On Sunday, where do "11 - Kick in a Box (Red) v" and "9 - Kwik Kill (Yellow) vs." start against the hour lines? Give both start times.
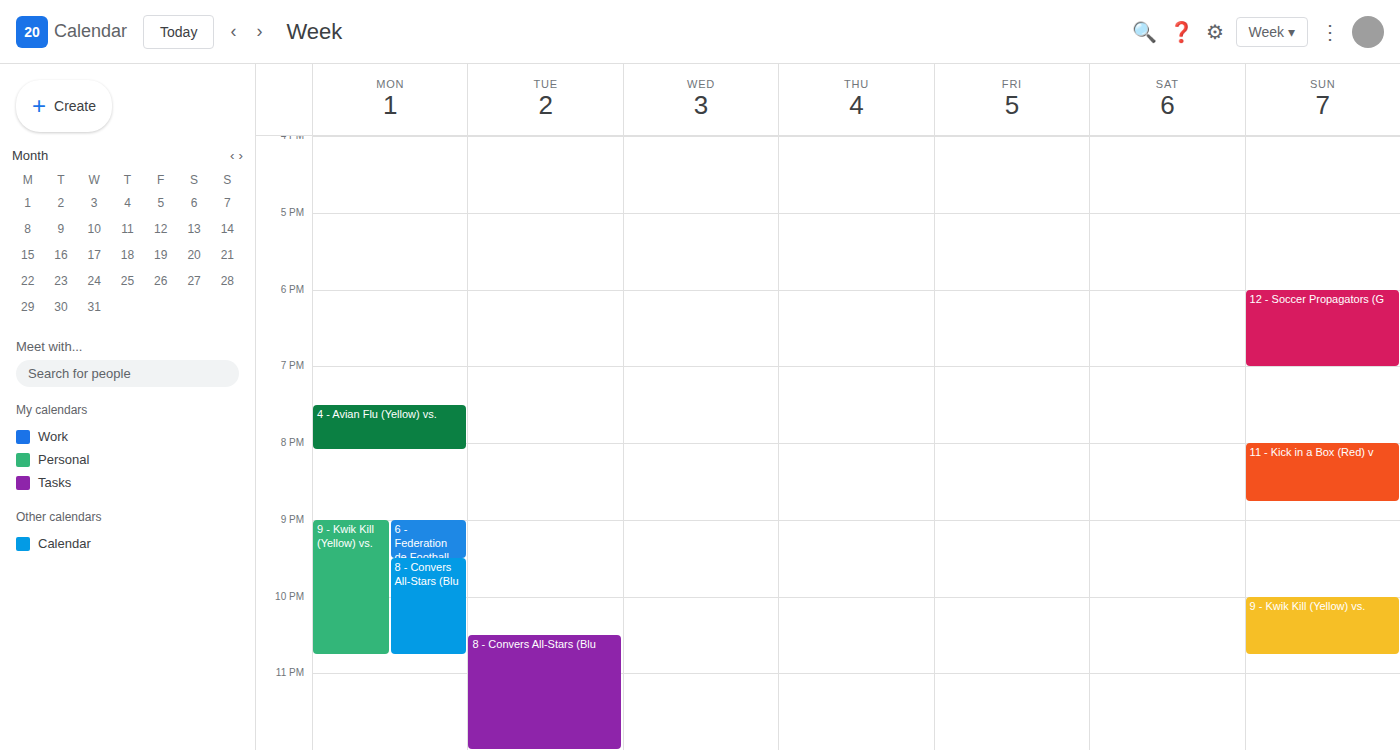
"11 - Kick in a Box (Red) v": 8:00 PM, exactly on the 8 PM line. "9 - Kwik Kill (Yellow) vs.": 10:00 PM, exactly on the 10 PM line.